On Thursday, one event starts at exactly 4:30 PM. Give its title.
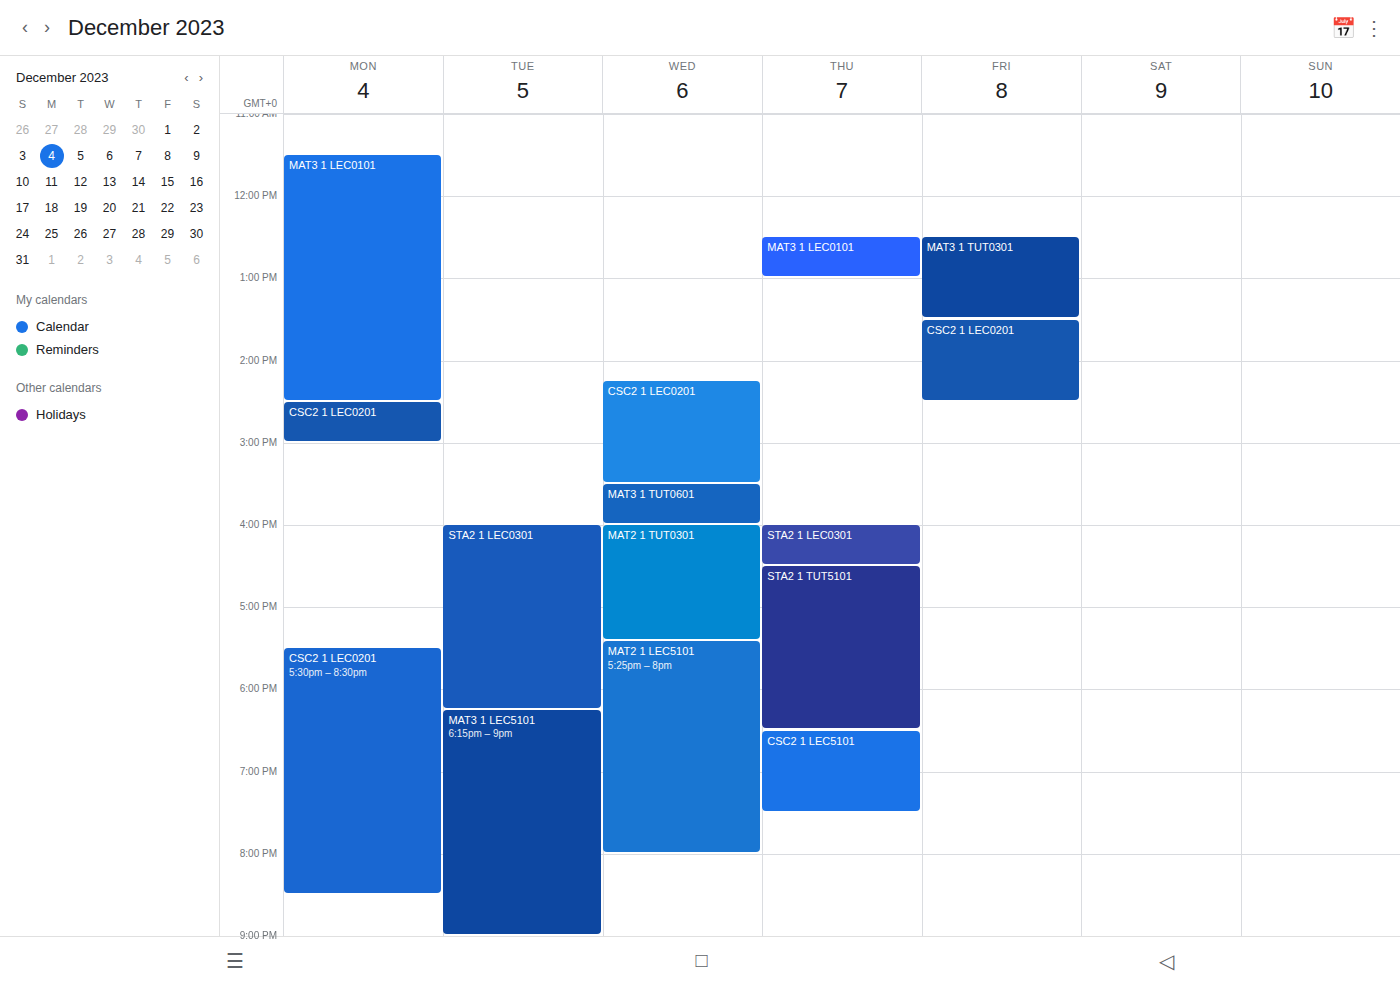
"STA2 1 TUT5101"